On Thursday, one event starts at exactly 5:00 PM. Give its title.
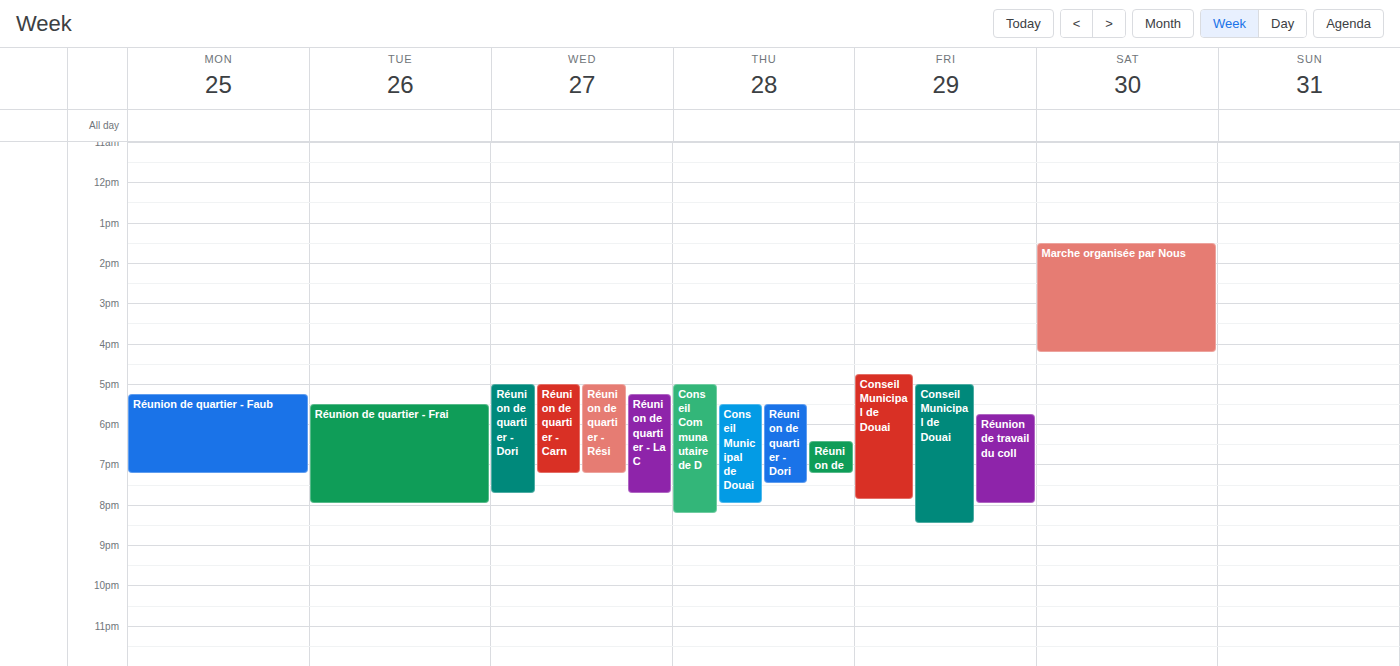
"Conseil Communautaire de D"